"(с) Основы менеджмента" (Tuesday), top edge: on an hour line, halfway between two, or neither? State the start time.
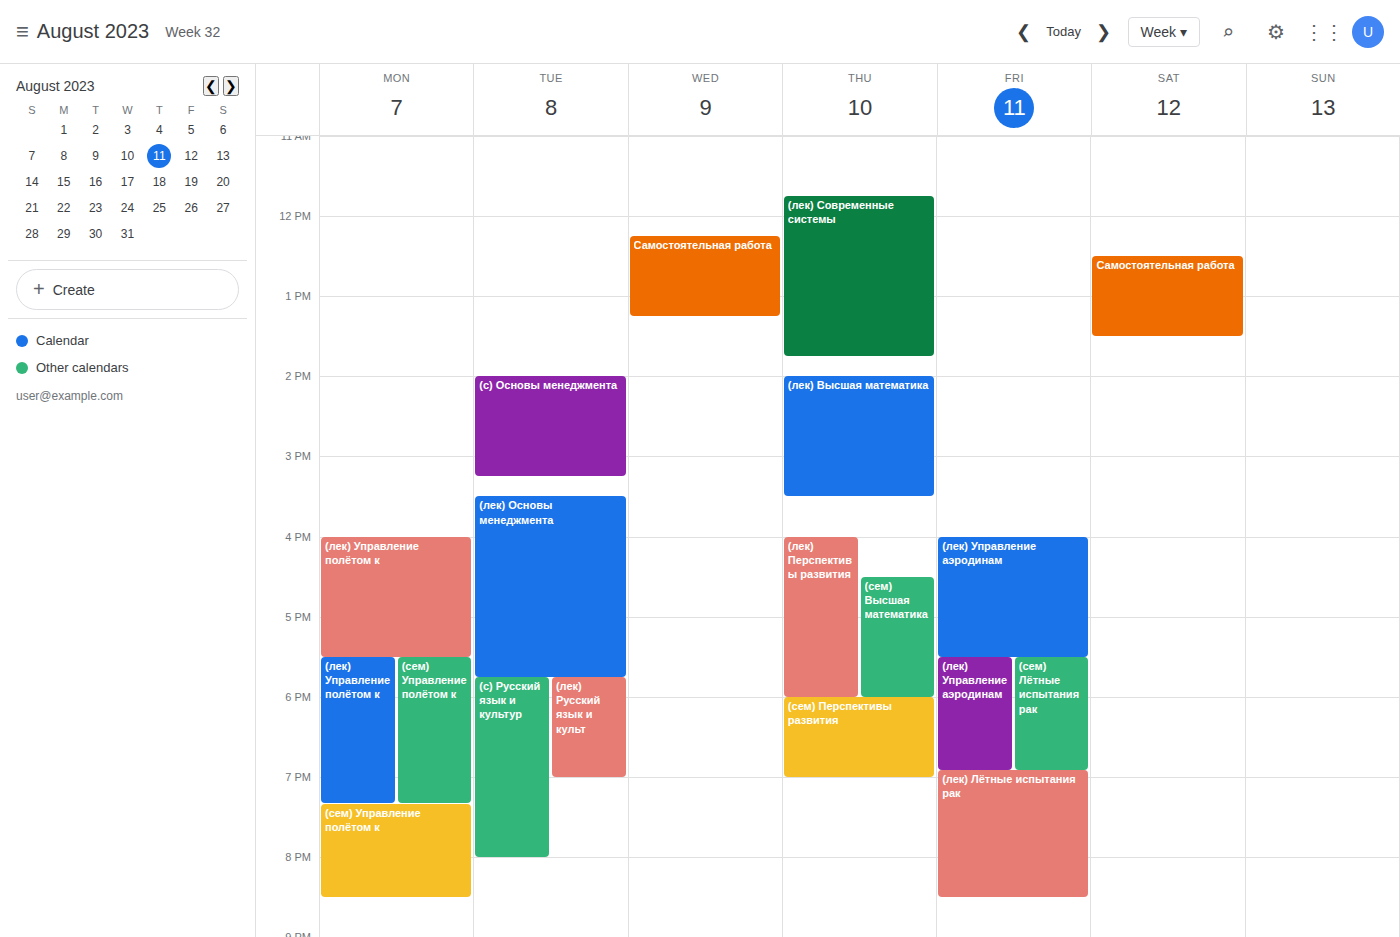
2:00 PM -- exactly on the 2 PM line.